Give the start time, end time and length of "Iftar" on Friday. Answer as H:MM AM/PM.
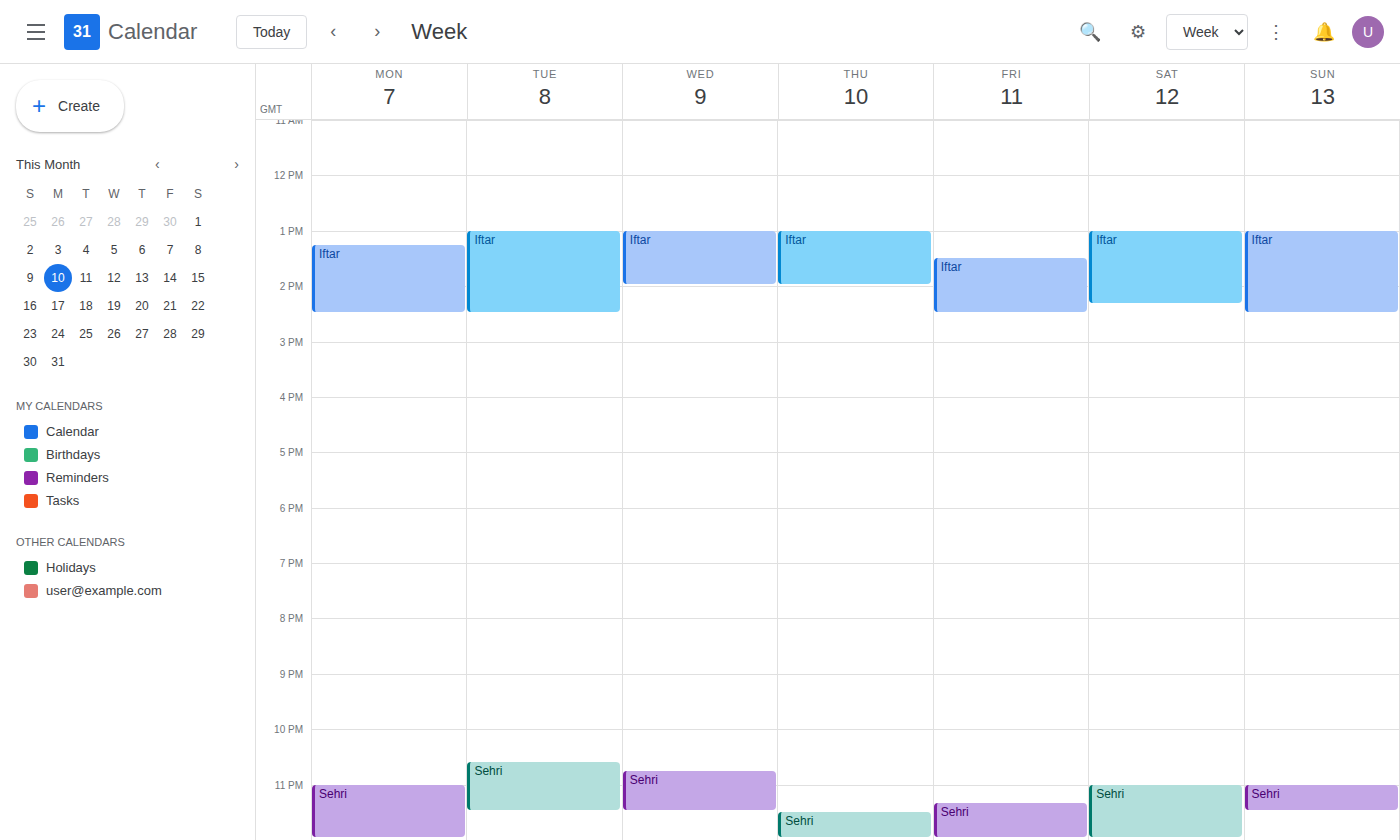
1:30 PM to 2:30 PM, 1 hour